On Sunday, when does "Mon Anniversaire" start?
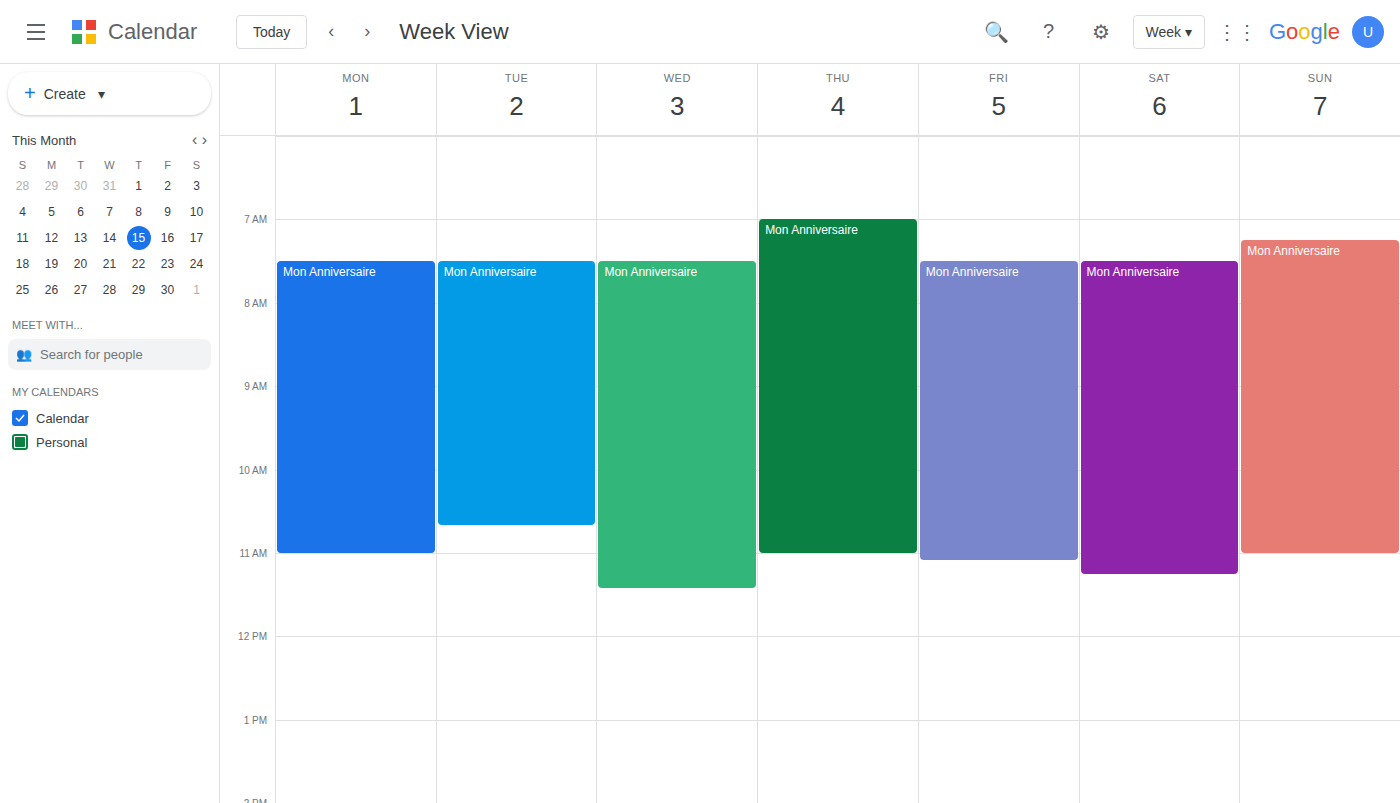
7:15 AM